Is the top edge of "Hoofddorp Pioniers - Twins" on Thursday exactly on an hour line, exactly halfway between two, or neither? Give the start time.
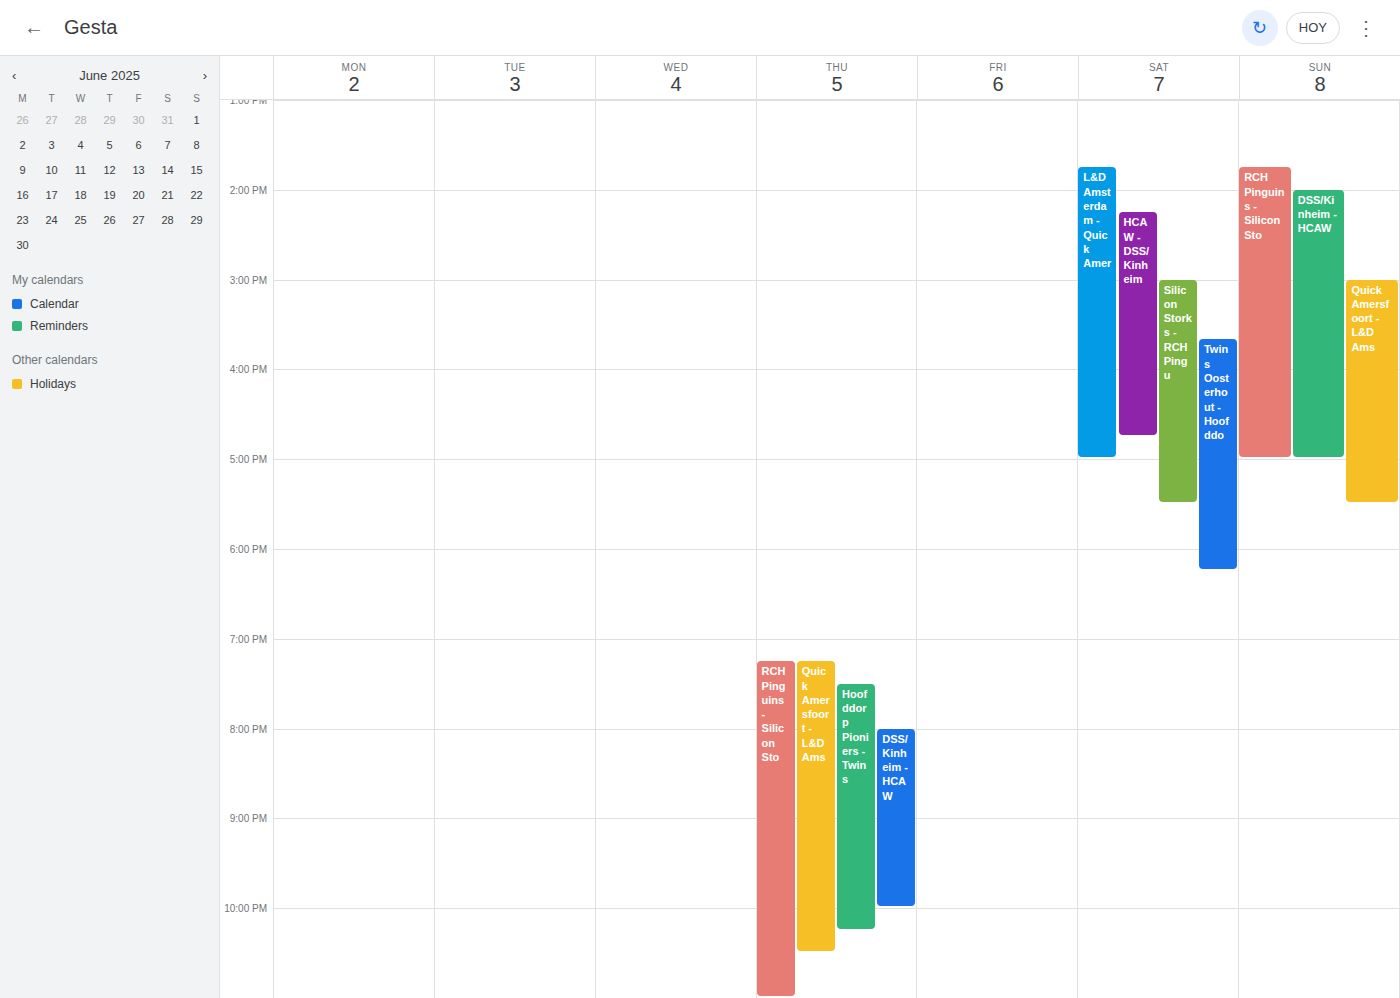
7:30 PM -- halfway between the 7 PM and 8 PM lines.